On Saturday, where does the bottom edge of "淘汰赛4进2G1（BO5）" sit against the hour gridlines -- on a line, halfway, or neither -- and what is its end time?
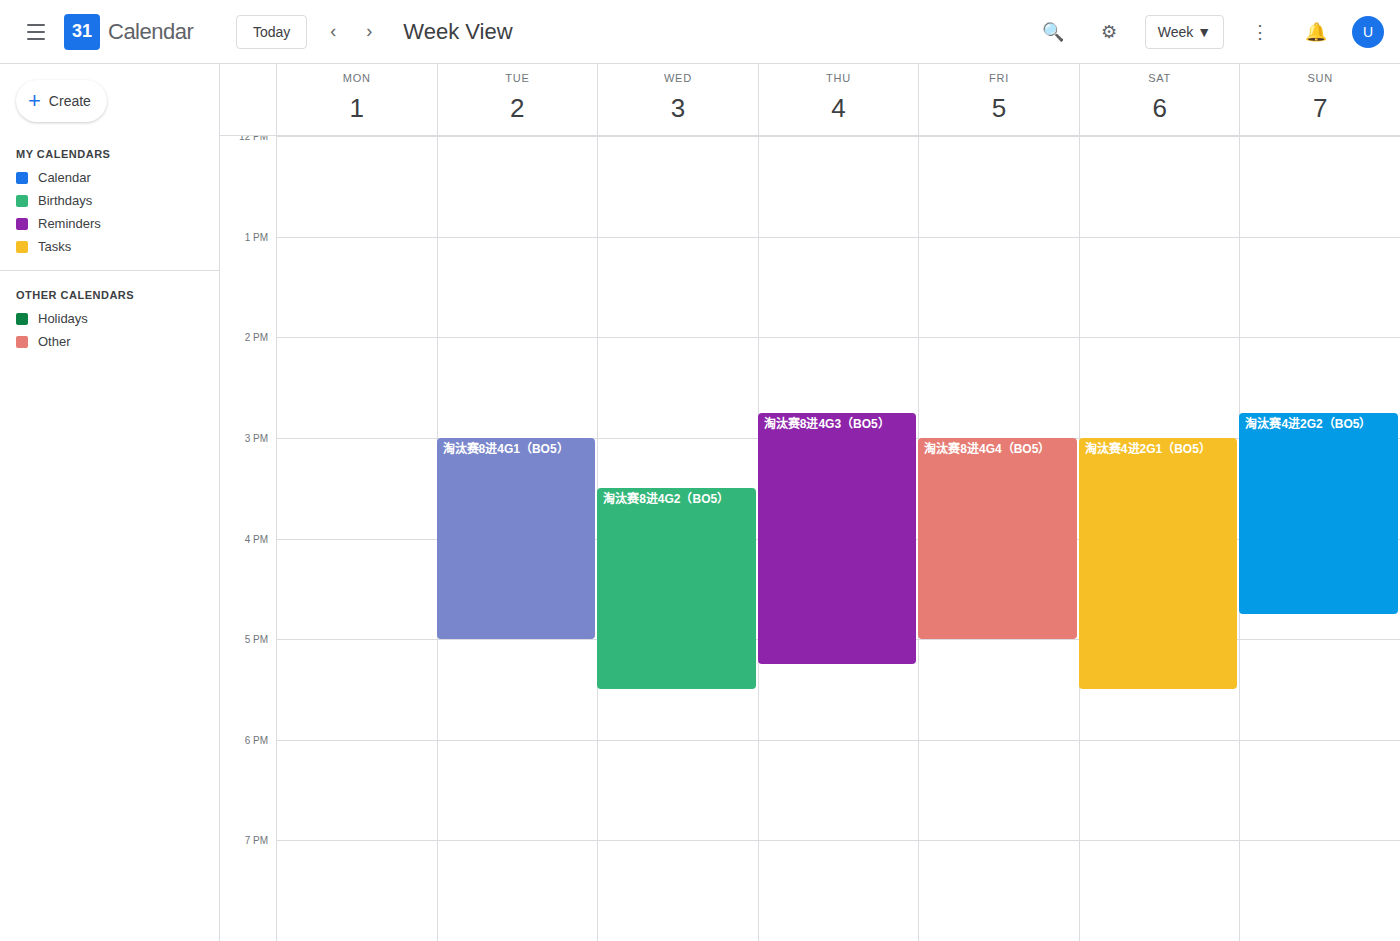
5:30 PM -- halfway between the 5 PM and 6 PM lines.